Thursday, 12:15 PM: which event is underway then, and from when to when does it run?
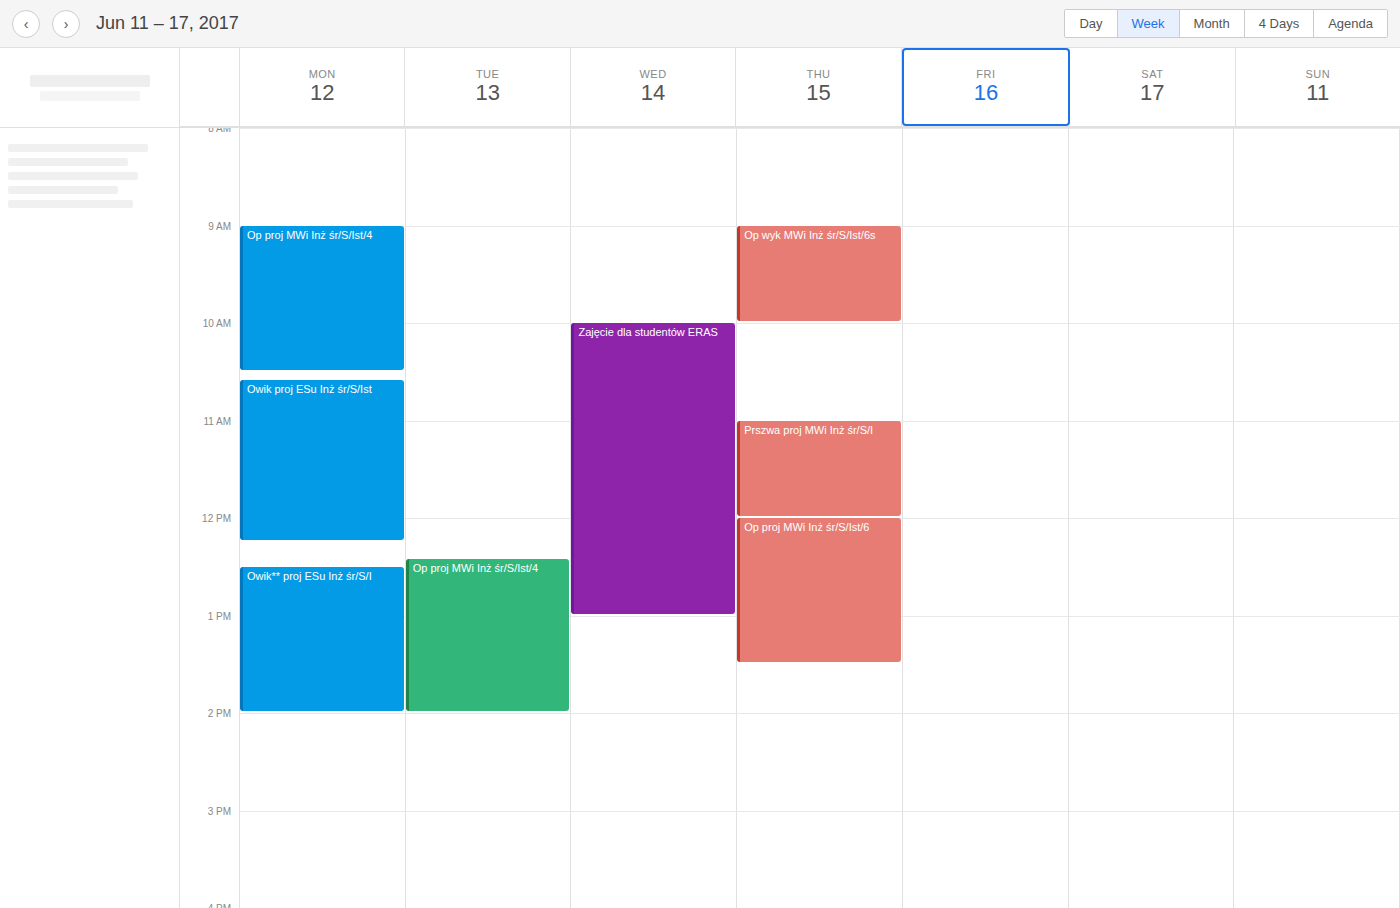
"Op proj MWi Inż śr/S/Ist/6", 12:00 PM to 1:30 PM